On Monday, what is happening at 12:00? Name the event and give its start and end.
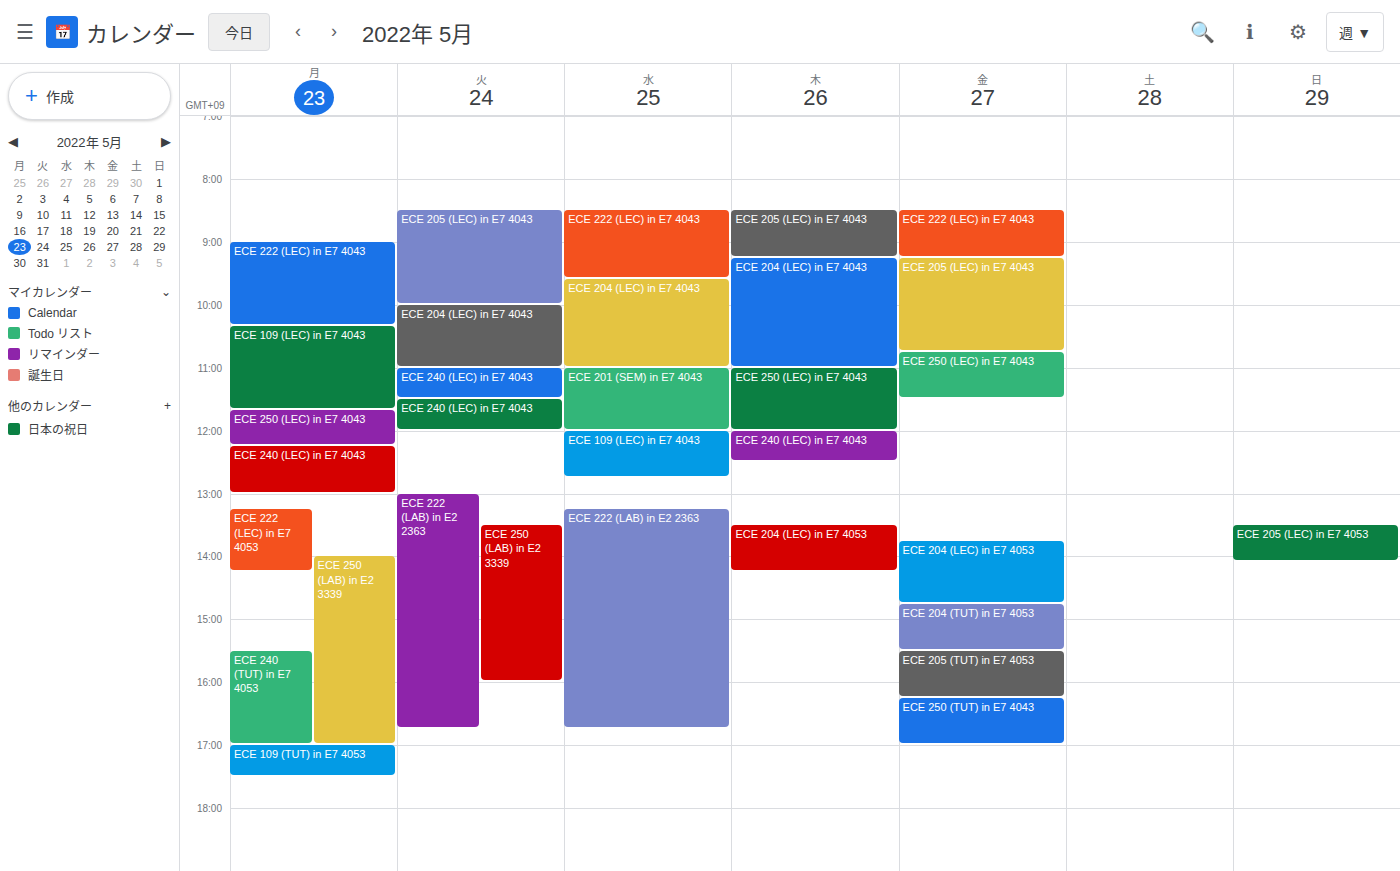
"ECE 250 (LEC) in E7 4043", 11:40 to 12:15